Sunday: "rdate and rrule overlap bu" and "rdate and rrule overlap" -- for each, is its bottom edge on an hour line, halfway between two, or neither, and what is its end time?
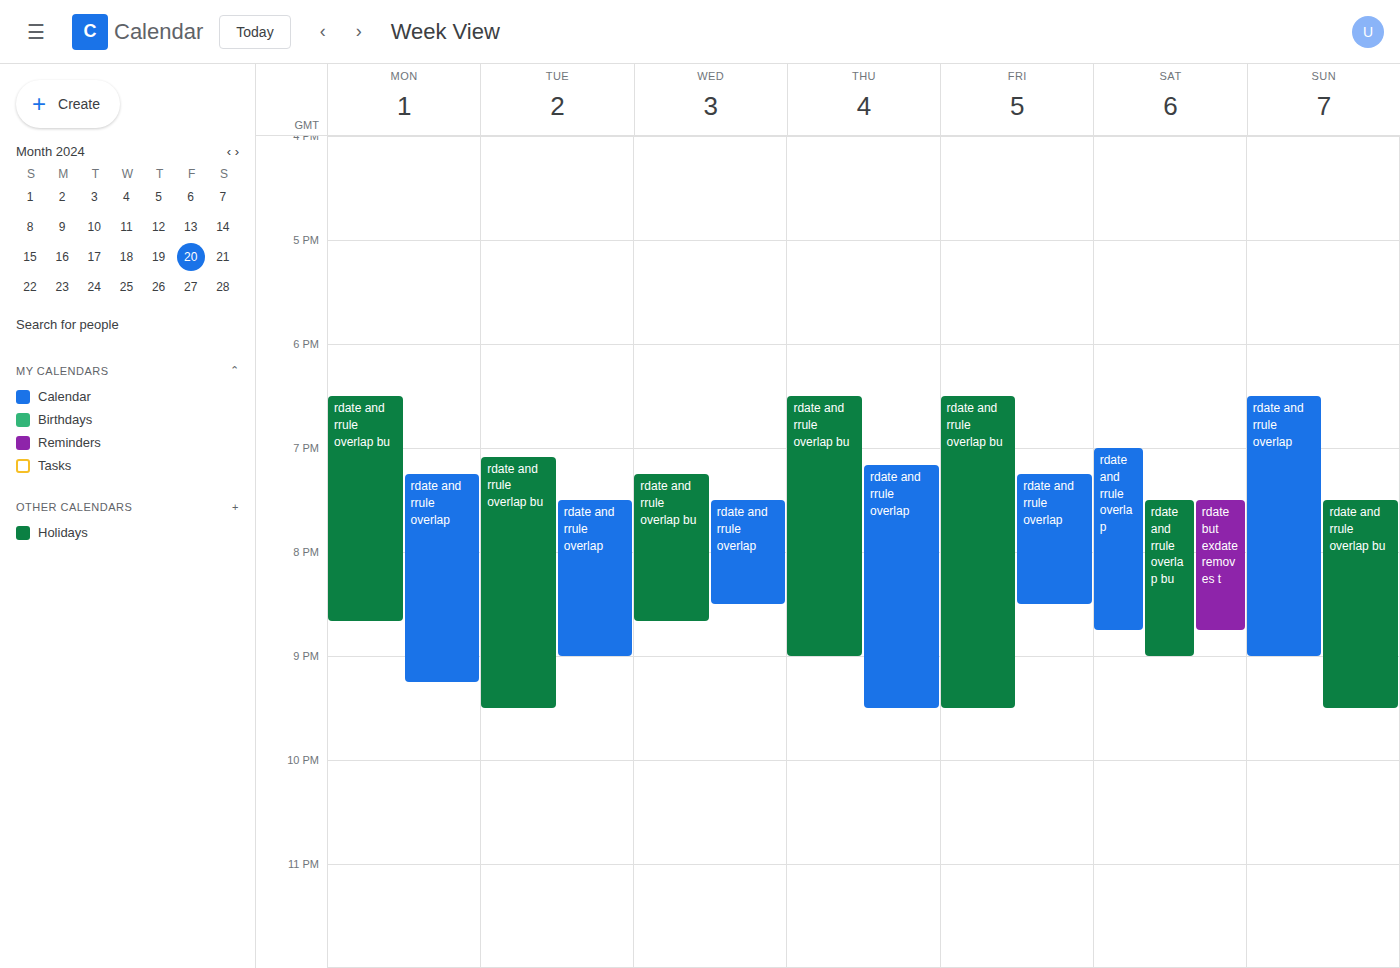
"rdate and rrule overlap bu": 9:30 PM, halfway between the 9 PM and 10 PM lines. "rdate and rrule overlap": 9:00 PM, exactly on the 9 PM line.